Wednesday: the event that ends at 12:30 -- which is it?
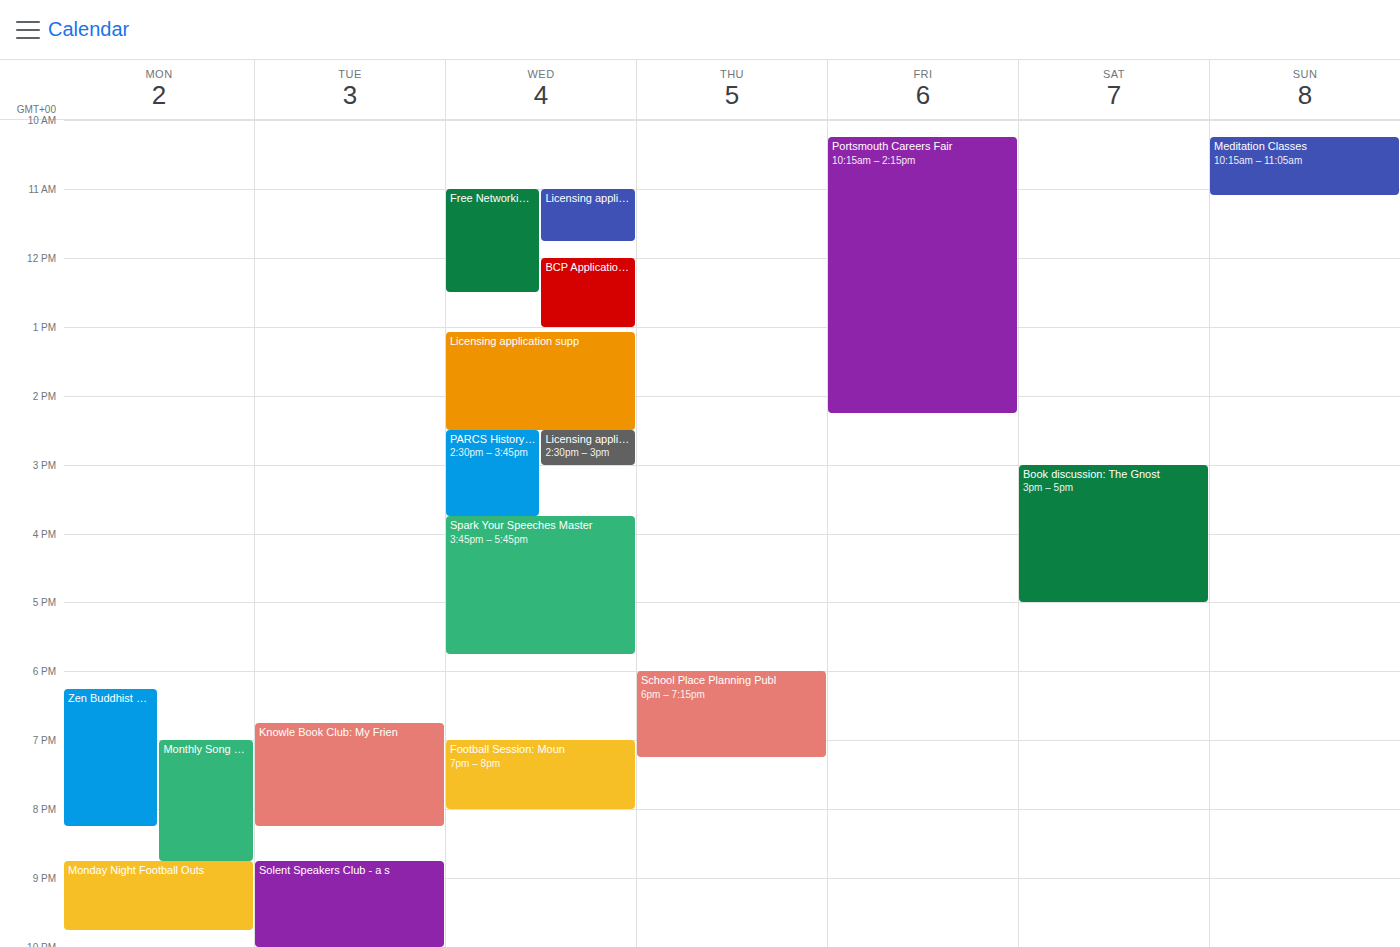
"Free Networking at Qeenies"